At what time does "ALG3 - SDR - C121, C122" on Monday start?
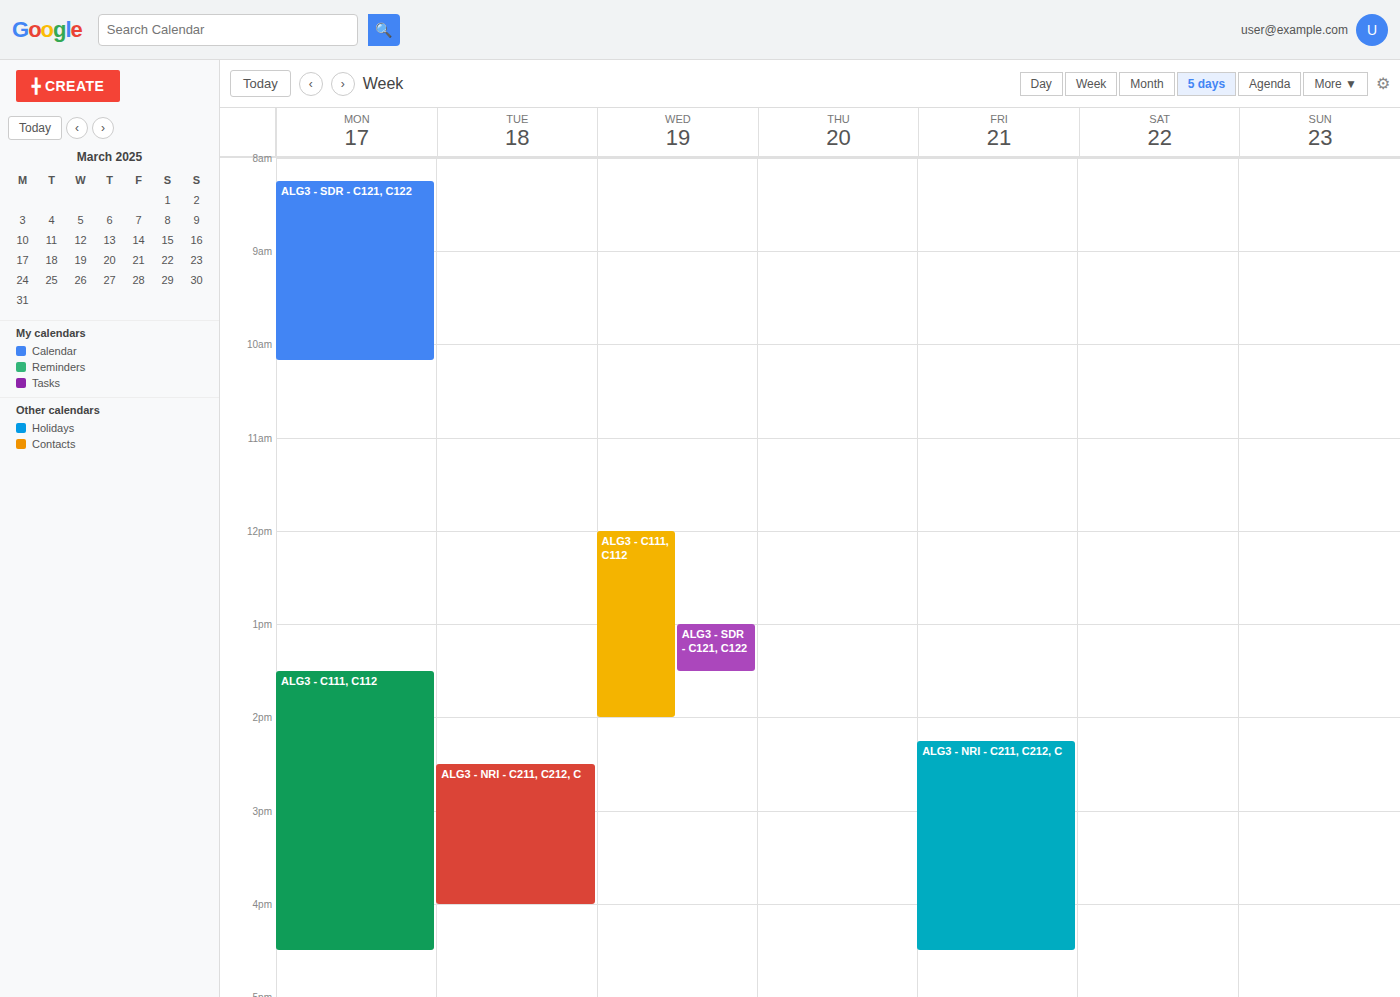
8:15 AM